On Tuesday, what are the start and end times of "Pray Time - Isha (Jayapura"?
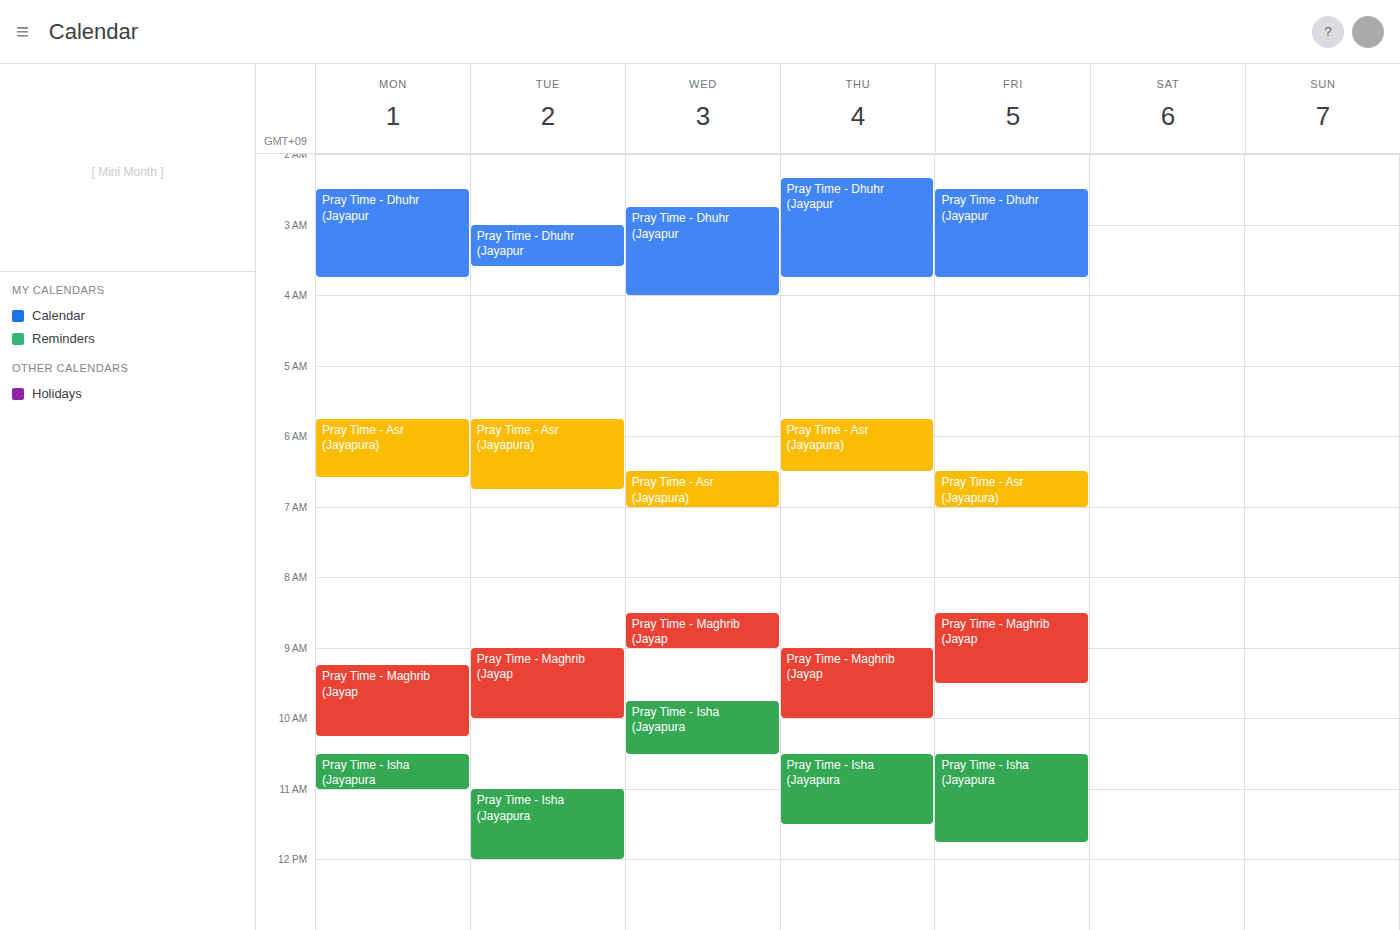
11:00 AM to 12:00 PM